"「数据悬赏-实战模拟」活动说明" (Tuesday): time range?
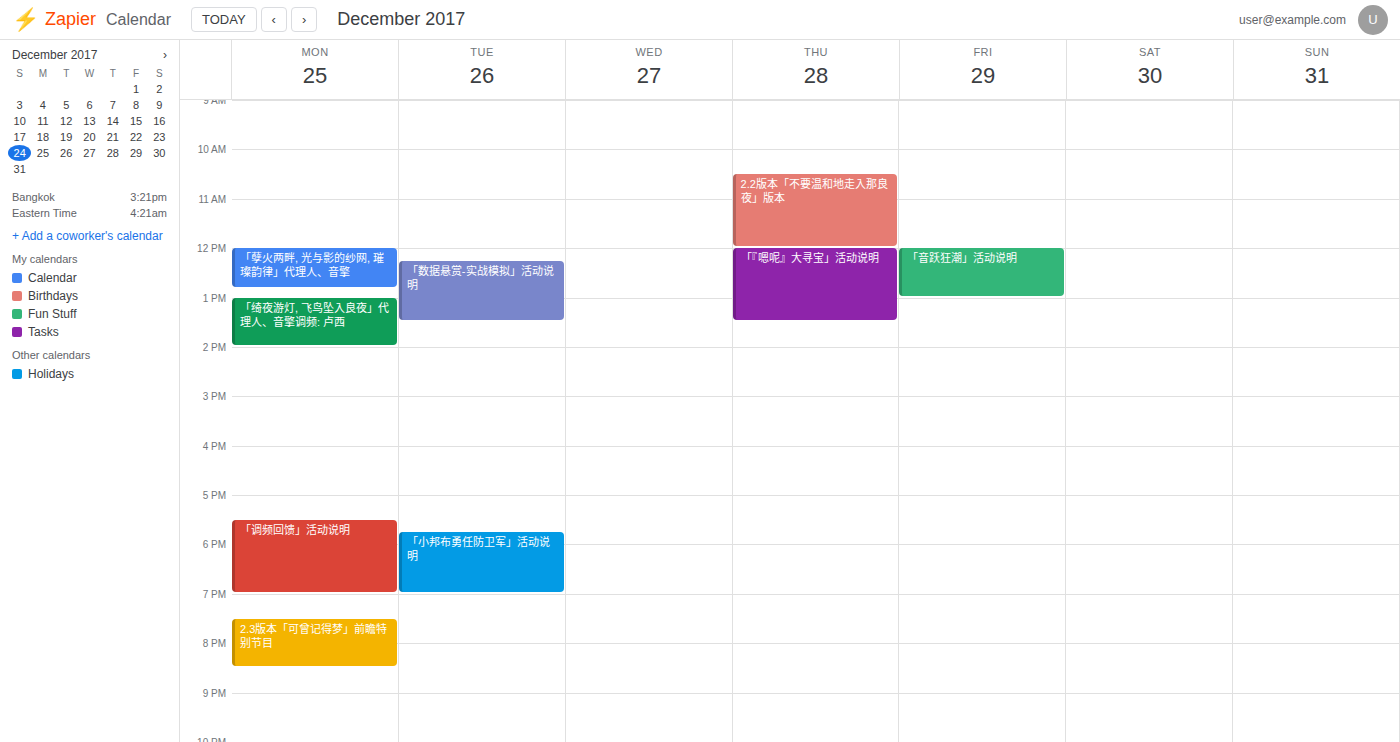
12:15 PM to 1:30 PM